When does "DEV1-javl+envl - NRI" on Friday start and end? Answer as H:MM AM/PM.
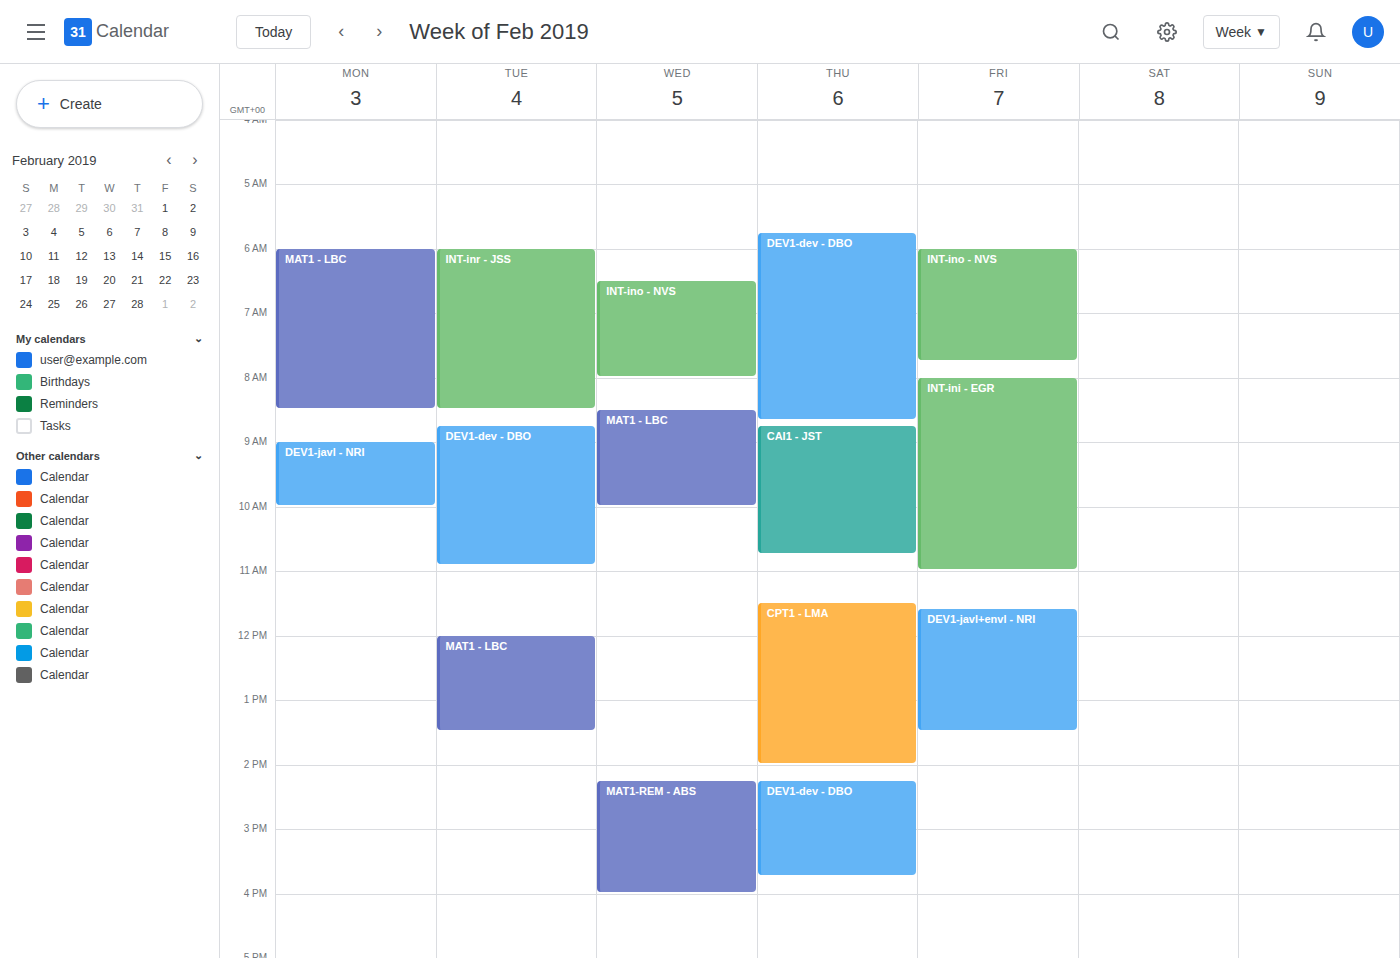
11:35 AM to 1:30 PM